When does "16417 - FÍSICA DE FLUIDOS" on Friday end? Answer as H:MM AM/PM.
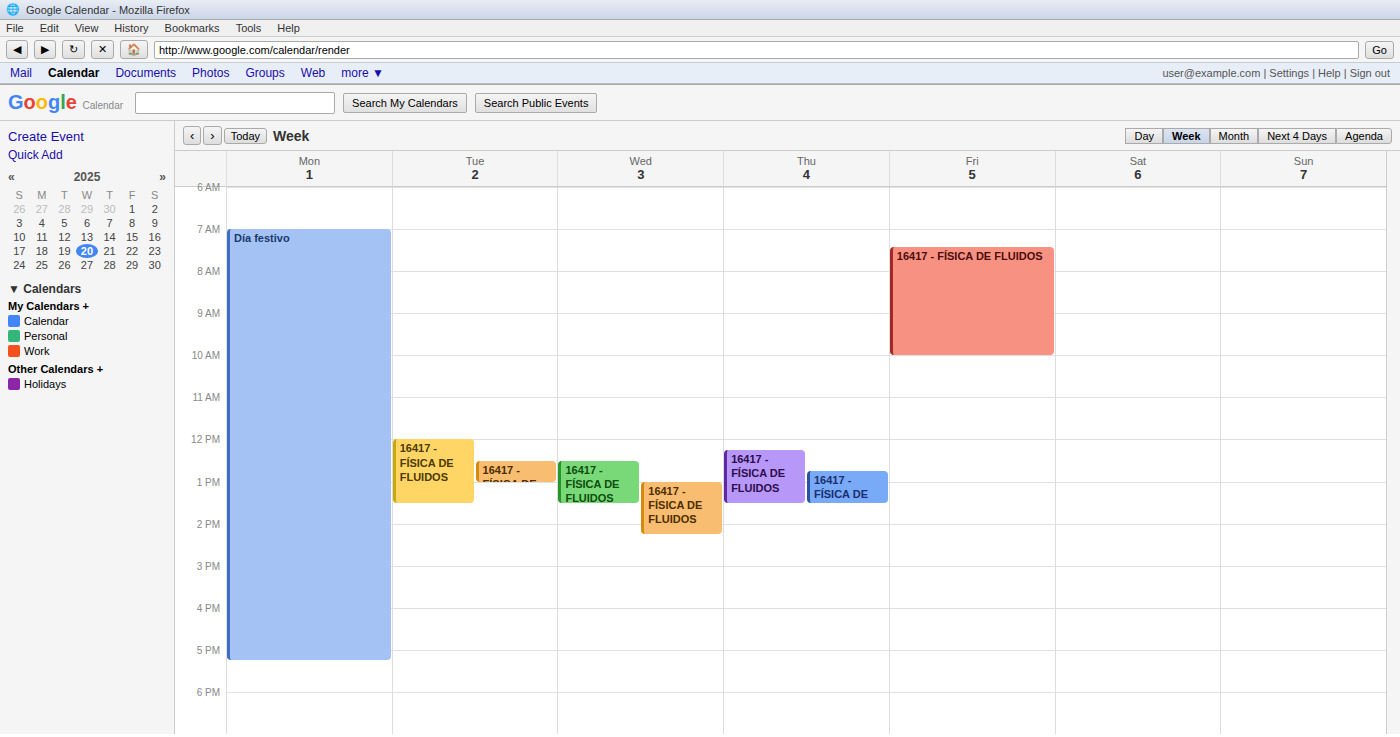
10:00 AM